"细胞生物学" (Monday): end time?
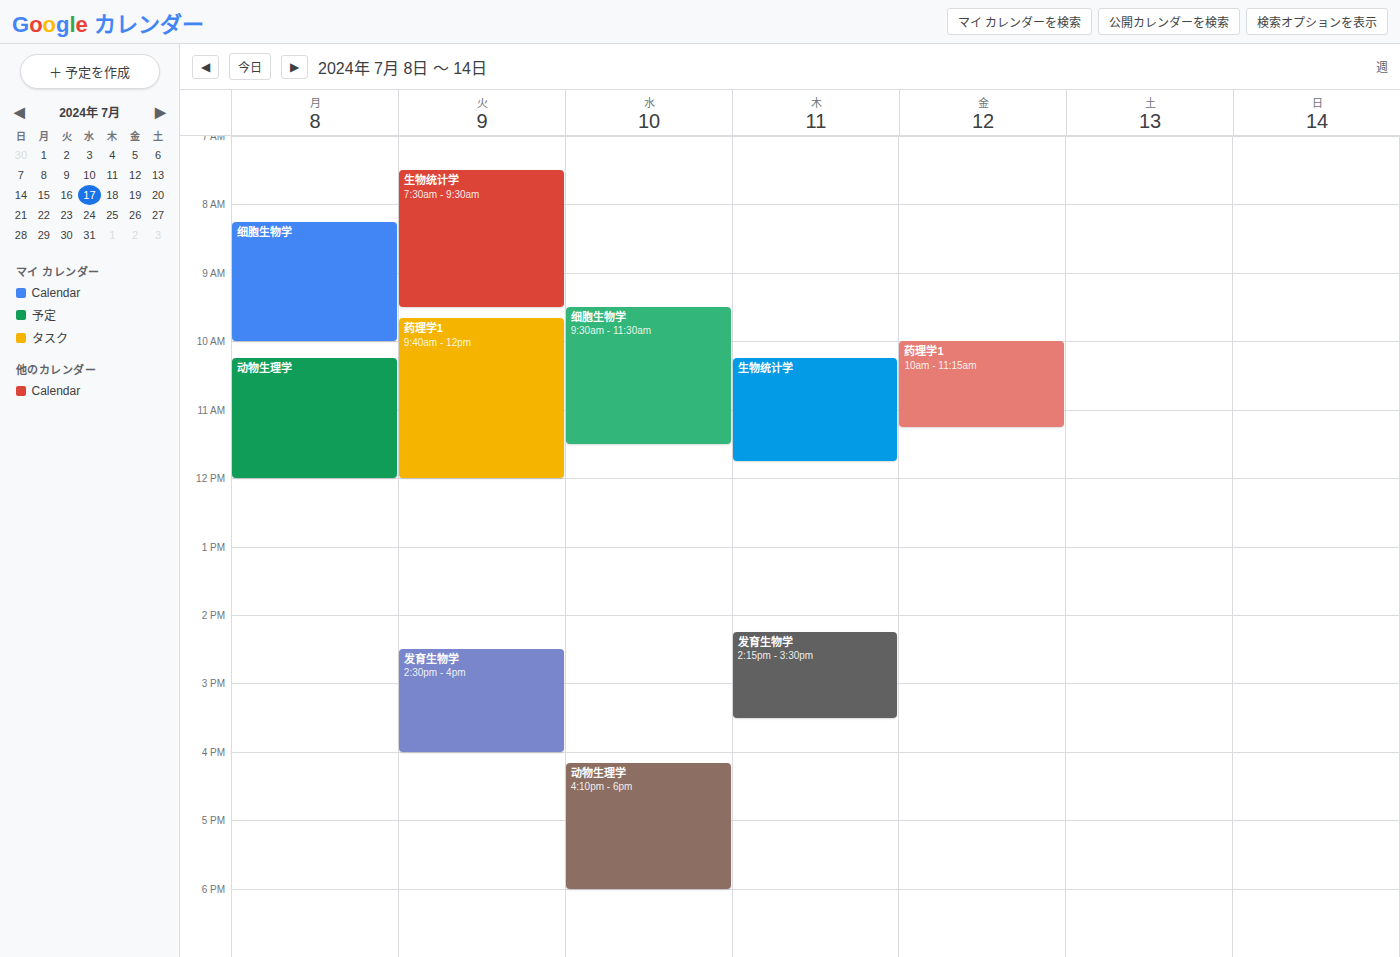
10:00 AM